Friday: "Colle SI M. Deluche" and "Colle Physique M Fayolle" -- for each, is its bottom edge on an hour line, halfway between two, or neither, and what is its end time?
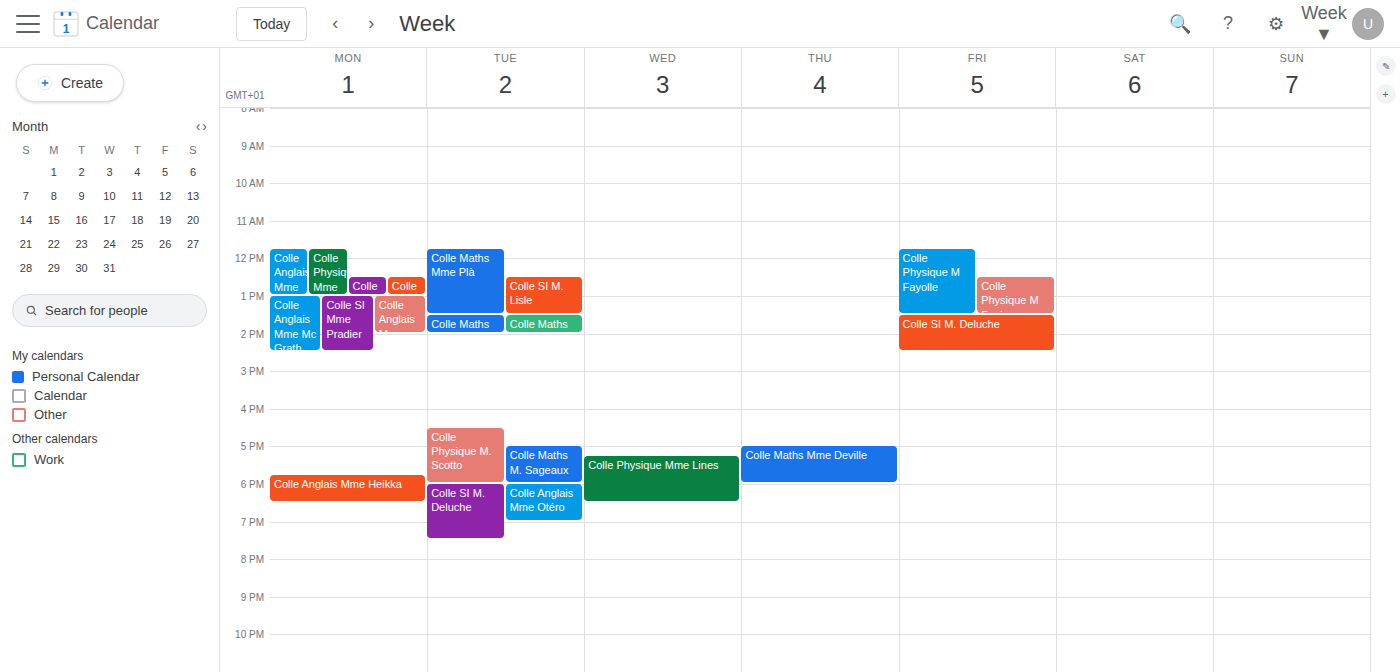
"Colle SI M. Deluche": 2:30 PM, halfway between the 2 PM and 3 PM lines. "Colle Physique M Fayolle": 1:30 PM, halfway between the 1 PM and 2 PM lines.